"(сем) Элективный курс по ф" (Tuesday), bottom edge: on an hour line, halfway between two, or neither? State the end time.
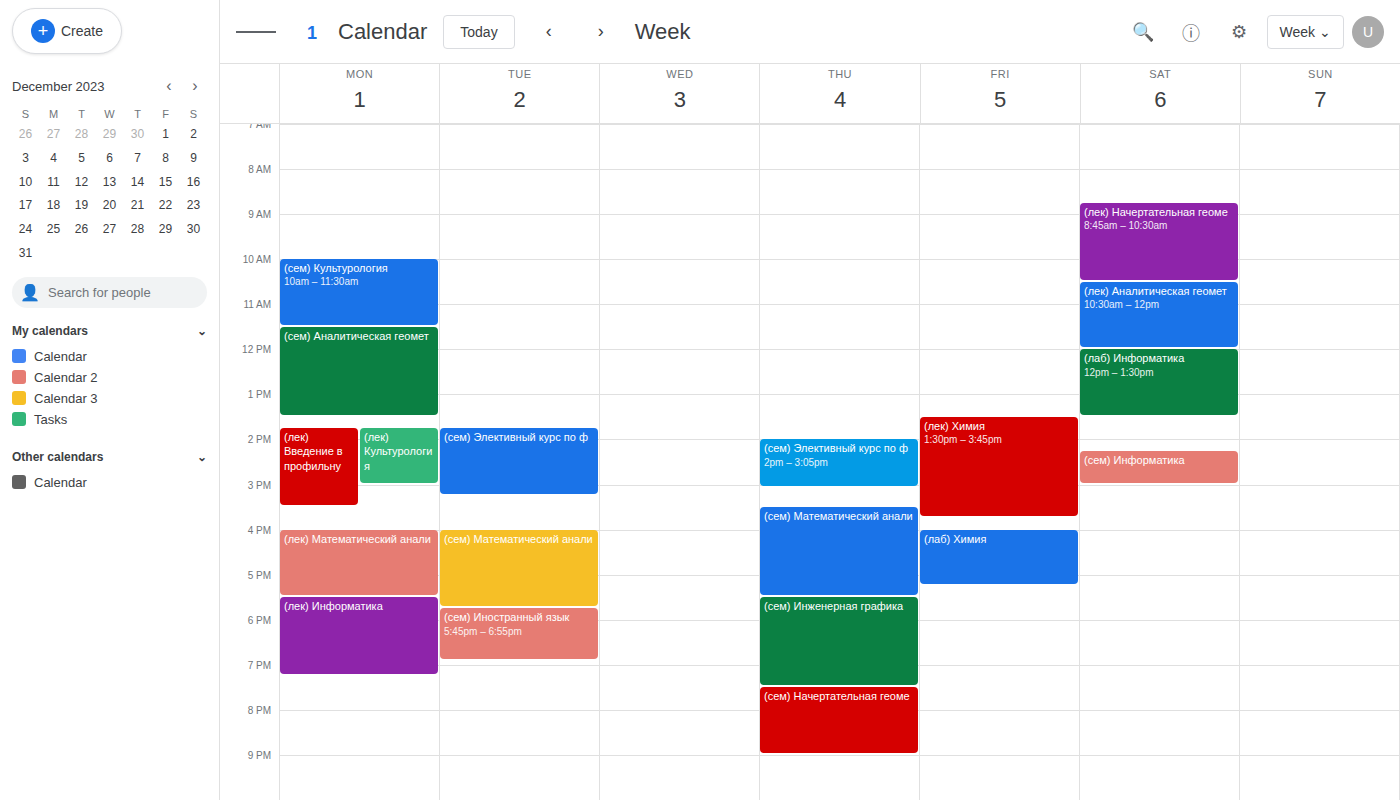
3:15 PM -- neither: a quarter of the way from the 3 PM line to the 4 PM line.